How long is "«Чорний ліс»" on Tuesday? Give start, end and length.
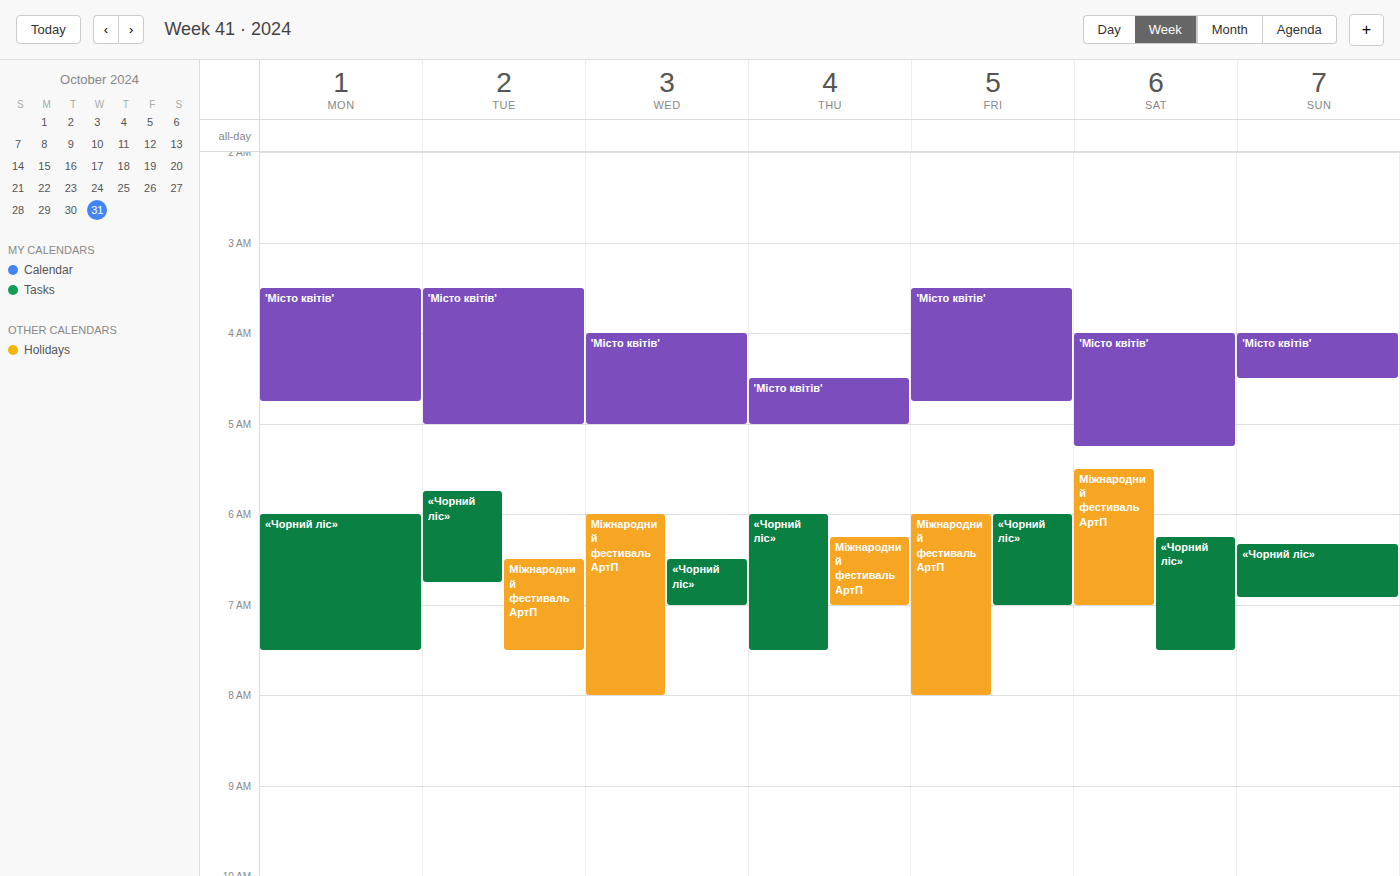
05:45 to 06:45, 1 hour